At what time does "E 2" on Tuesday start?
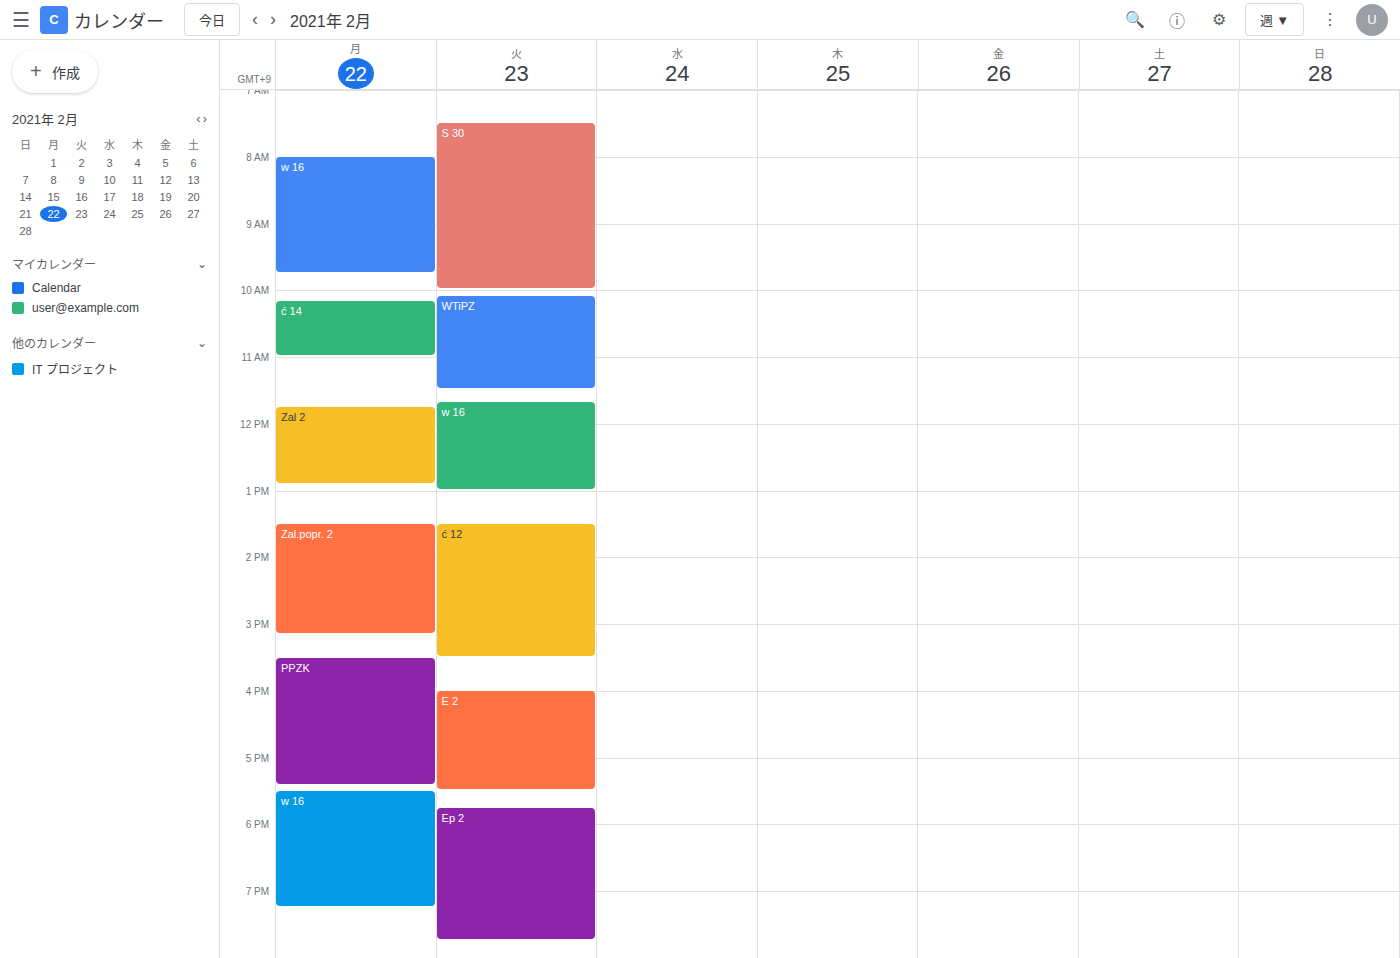
4:00 PM